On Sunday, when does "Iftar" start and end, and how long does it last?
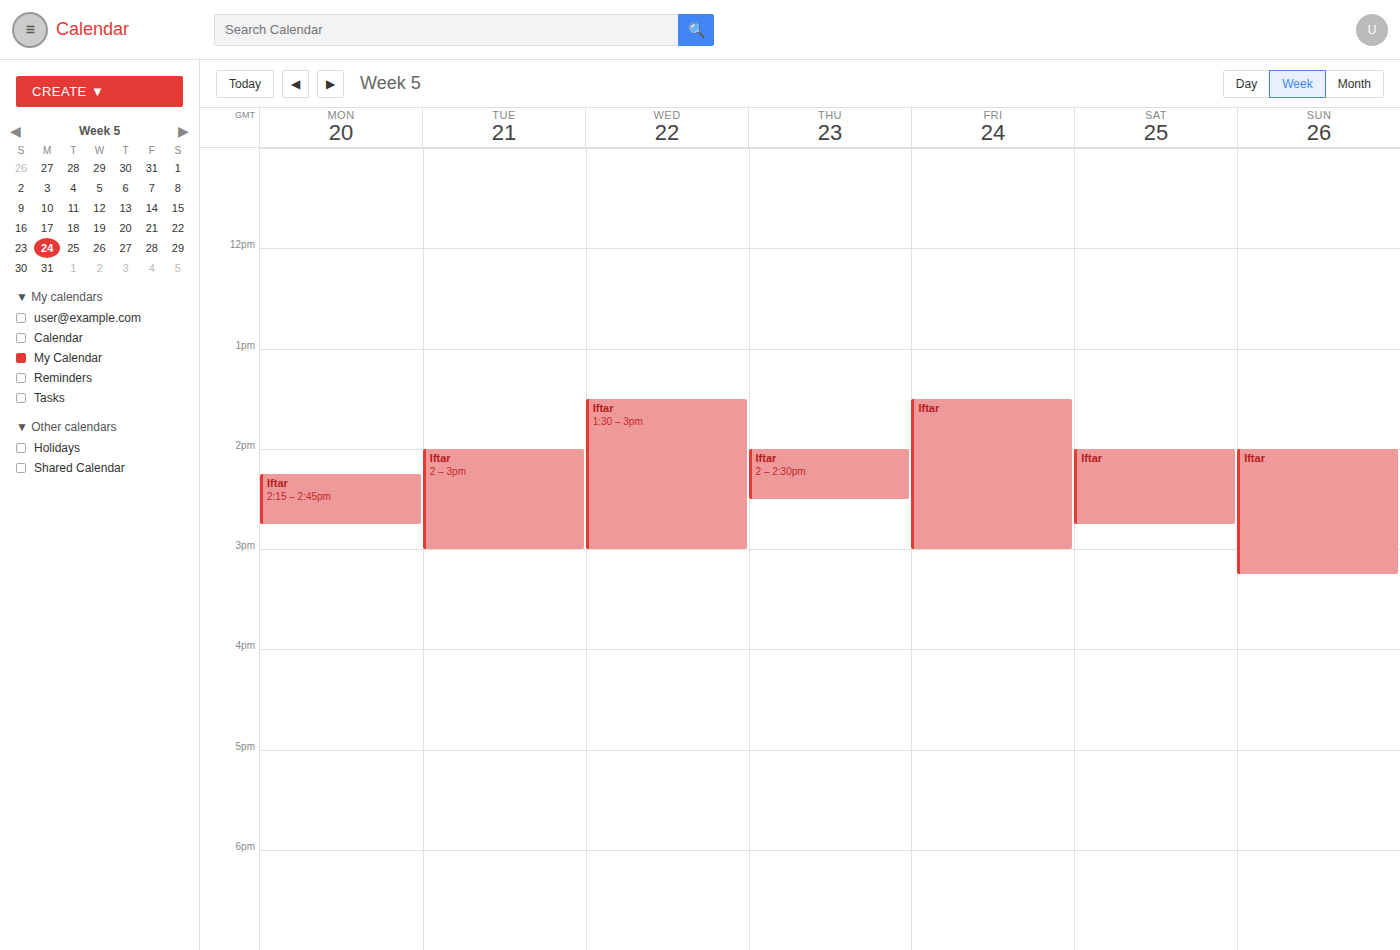
2:00 PM to 3:15 PM, 1 hour 15 minutes